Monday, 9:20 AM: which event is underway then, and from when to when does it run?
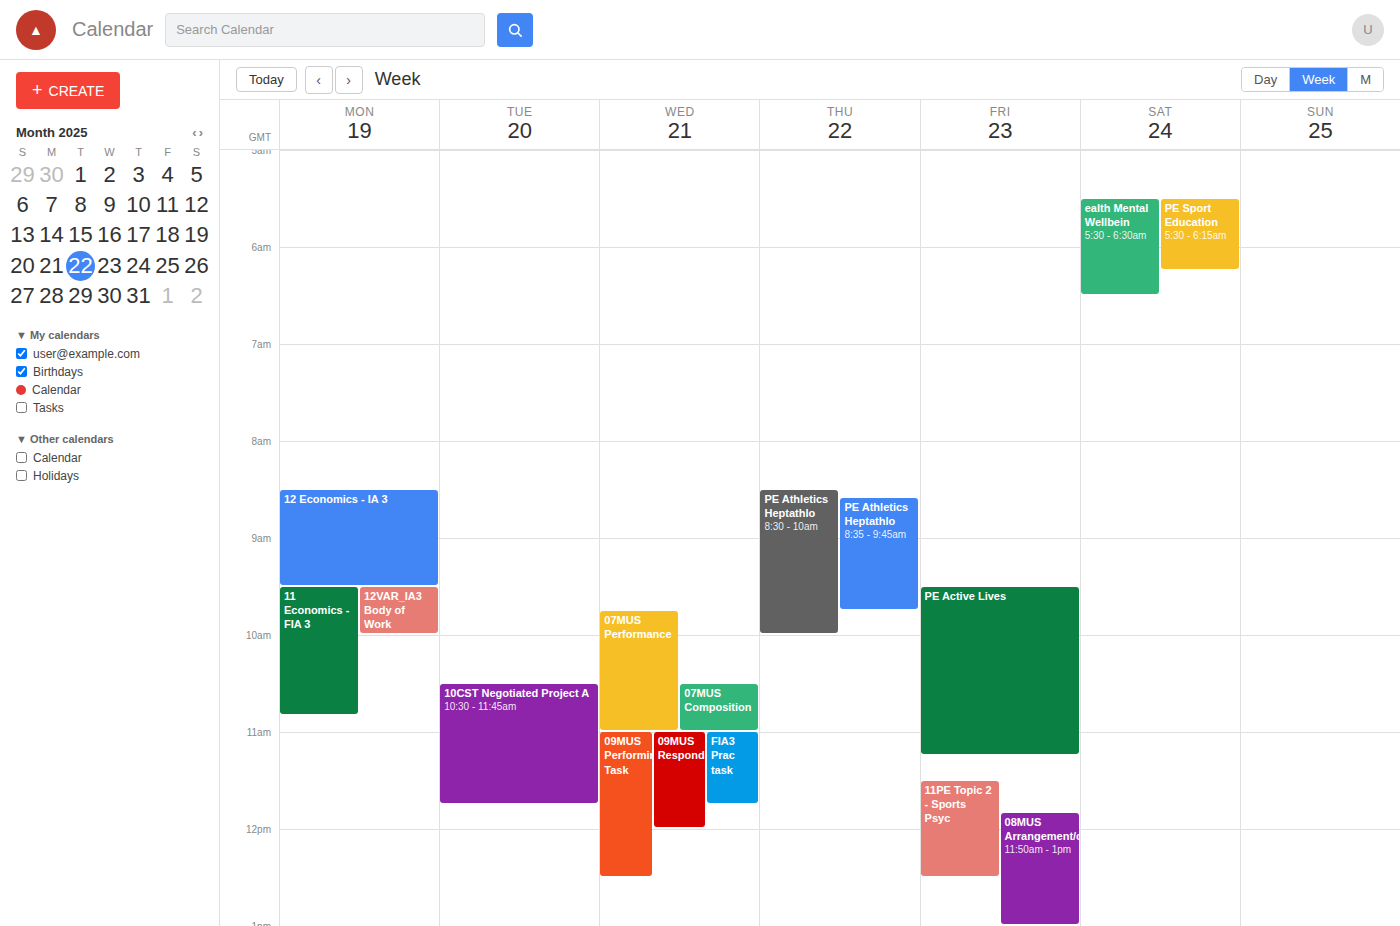
"12 Economics - IA 3", 8:30 AM to 9:30 AM